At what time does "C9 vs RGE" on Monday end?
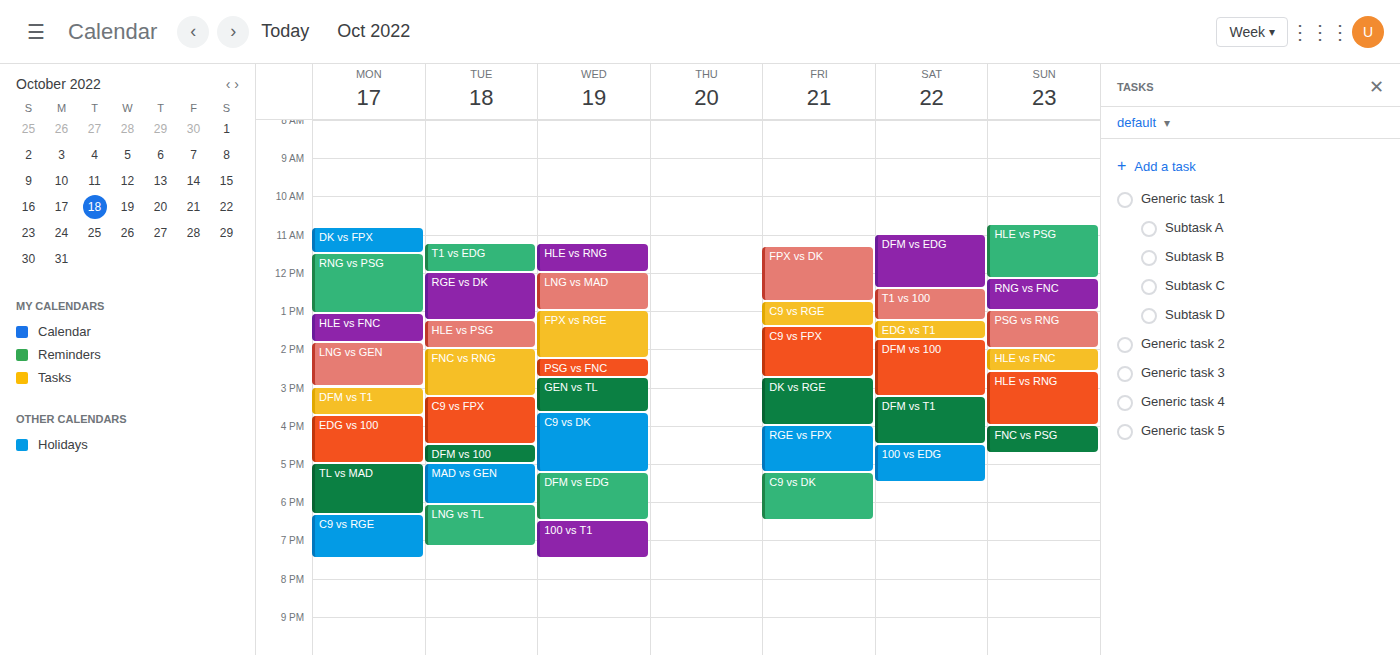
7:30 PM